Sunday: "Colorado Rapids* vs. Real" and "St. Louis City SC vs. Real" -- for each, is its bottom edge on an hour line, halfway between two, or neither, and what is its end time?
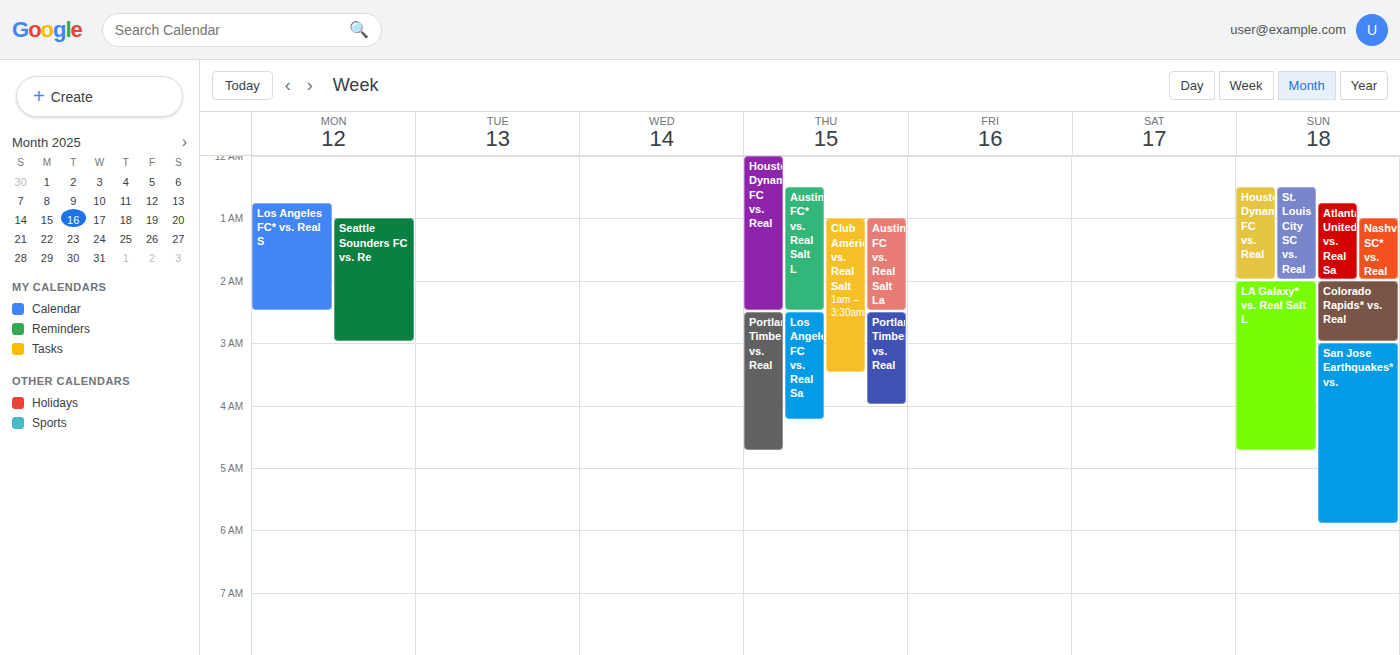
"Colorado Rapids* vs. Real": 3:00 AM, exactly on the 3 AM line. "St. Louis City SC vs. Real": 2:00 AM, exactly on the 2 AM line.